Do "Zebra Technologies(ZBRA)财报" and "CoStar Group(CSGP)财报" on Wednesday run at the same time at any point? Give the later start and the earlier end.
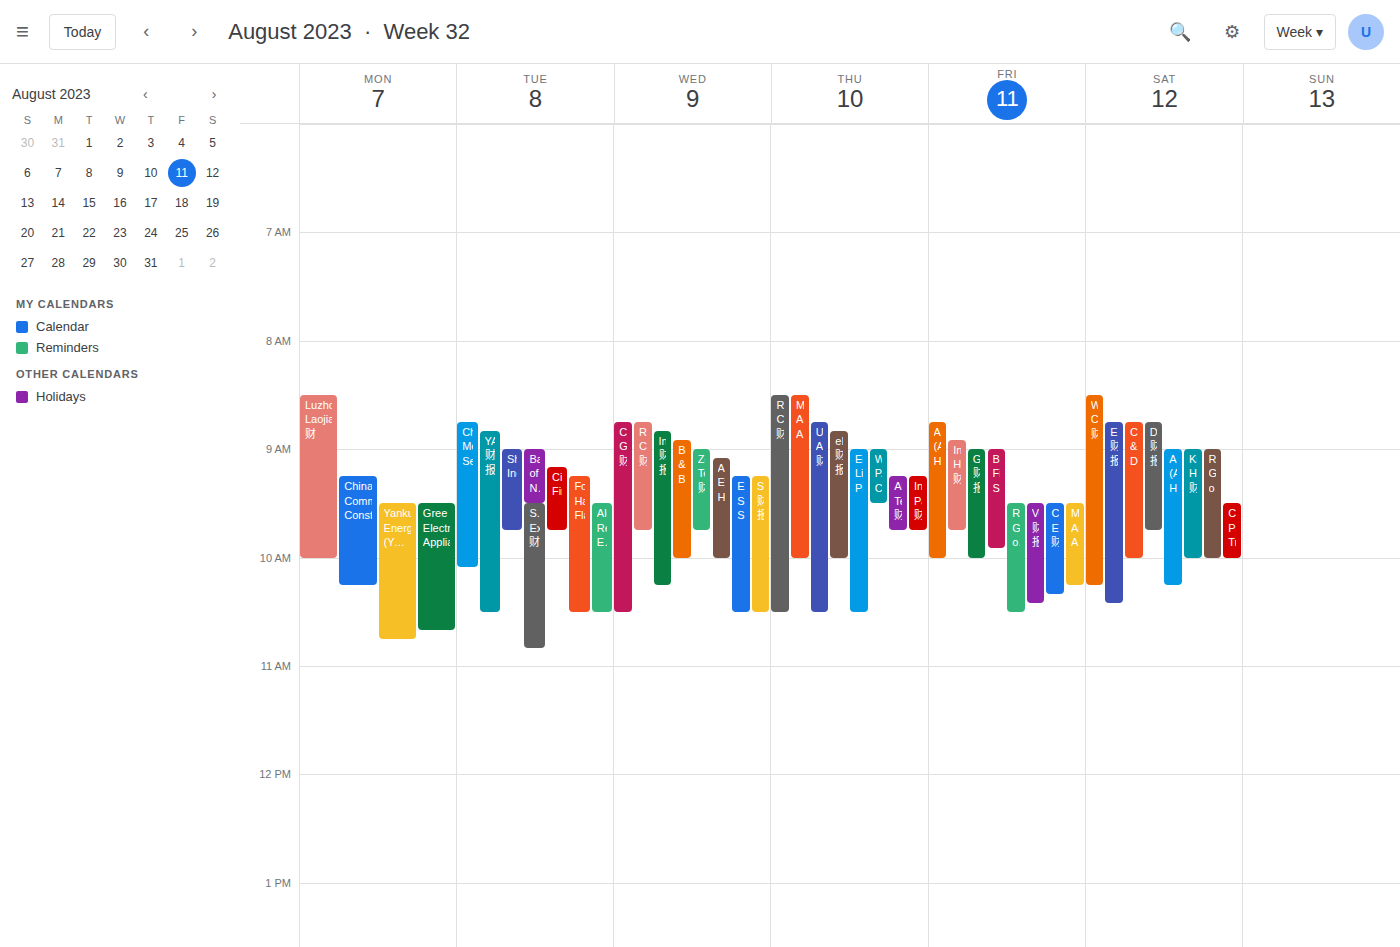
"Zebra Technologies(ZBRA)财报" runs 9:00 AM to 9:45 AM, inside "CoStar Group(CSGP)财报" -- they overlap.